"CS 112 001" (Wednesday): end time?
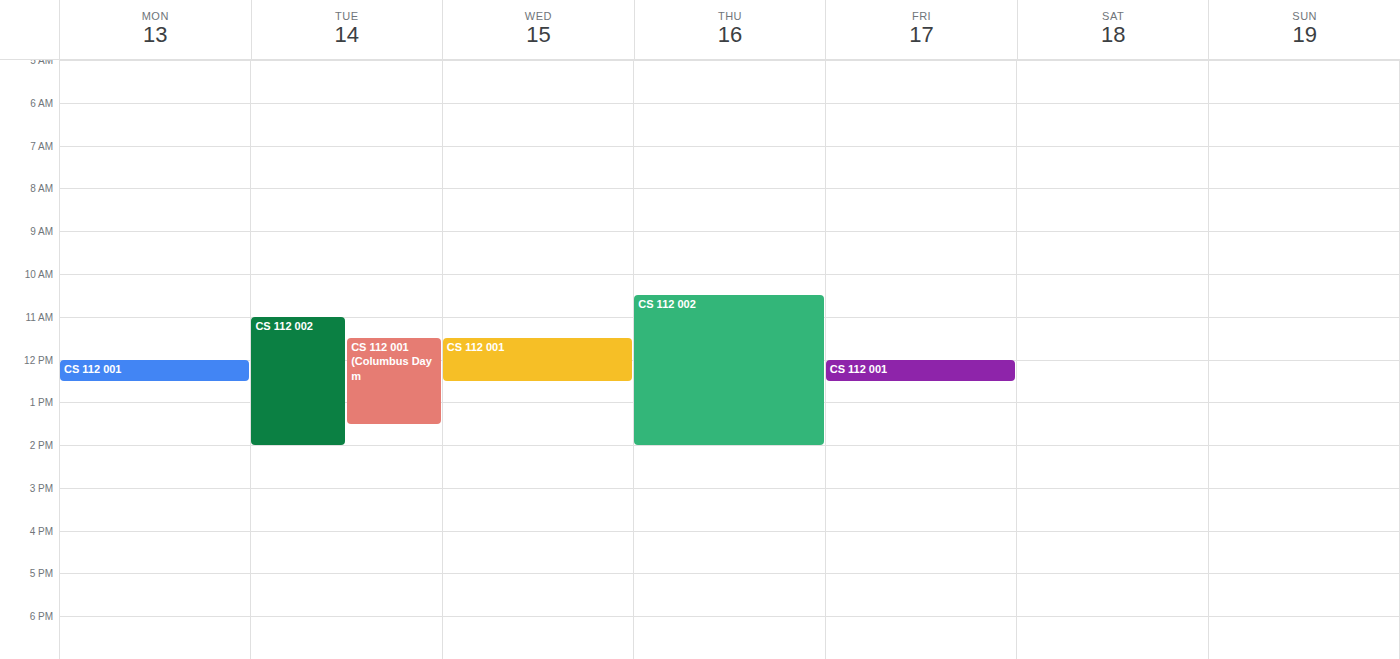
12:30